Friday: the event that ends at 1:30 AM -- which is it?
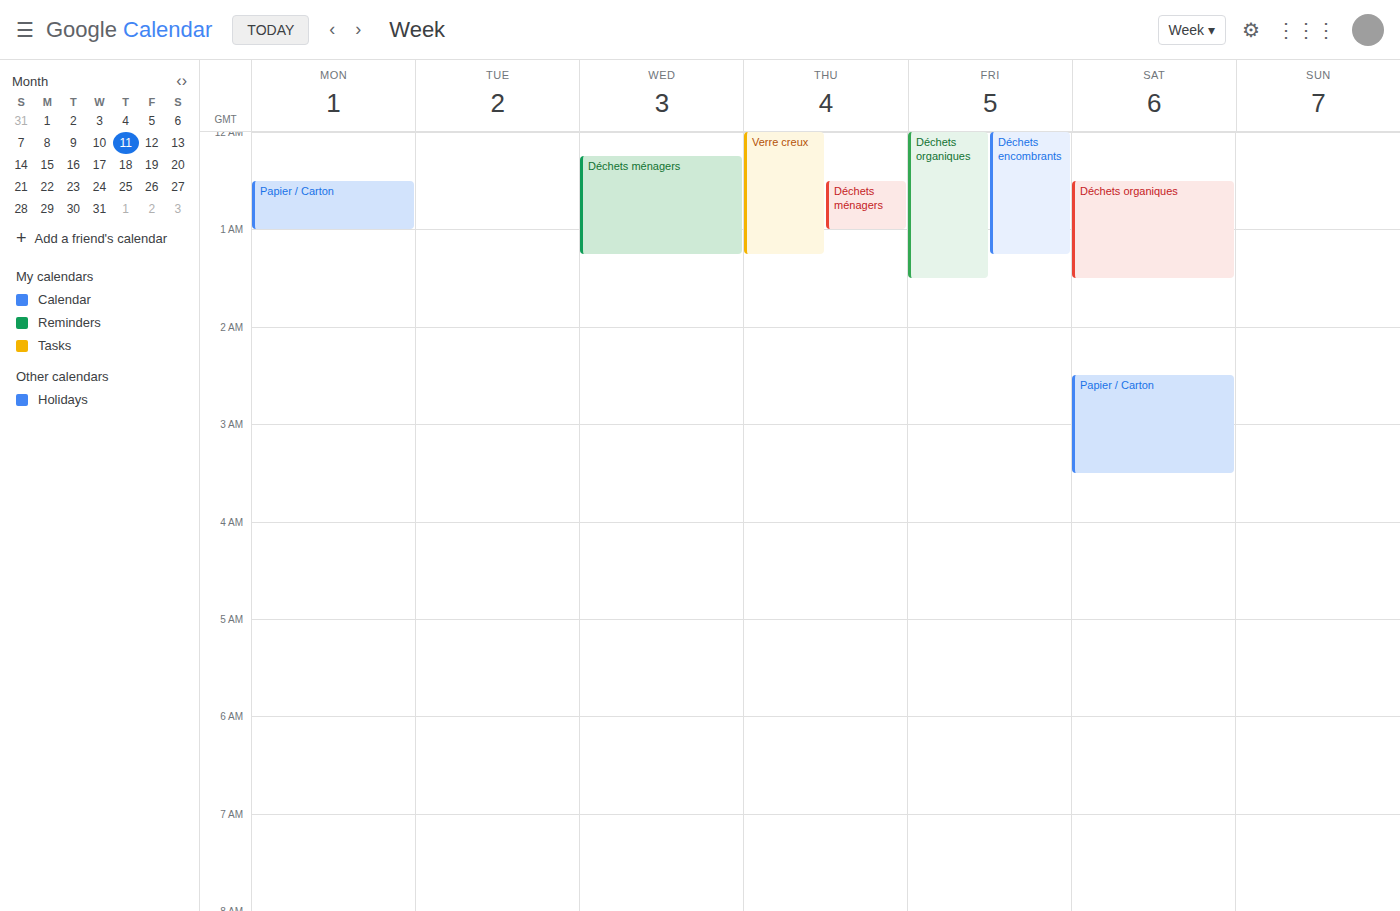
"Déchets organiques"